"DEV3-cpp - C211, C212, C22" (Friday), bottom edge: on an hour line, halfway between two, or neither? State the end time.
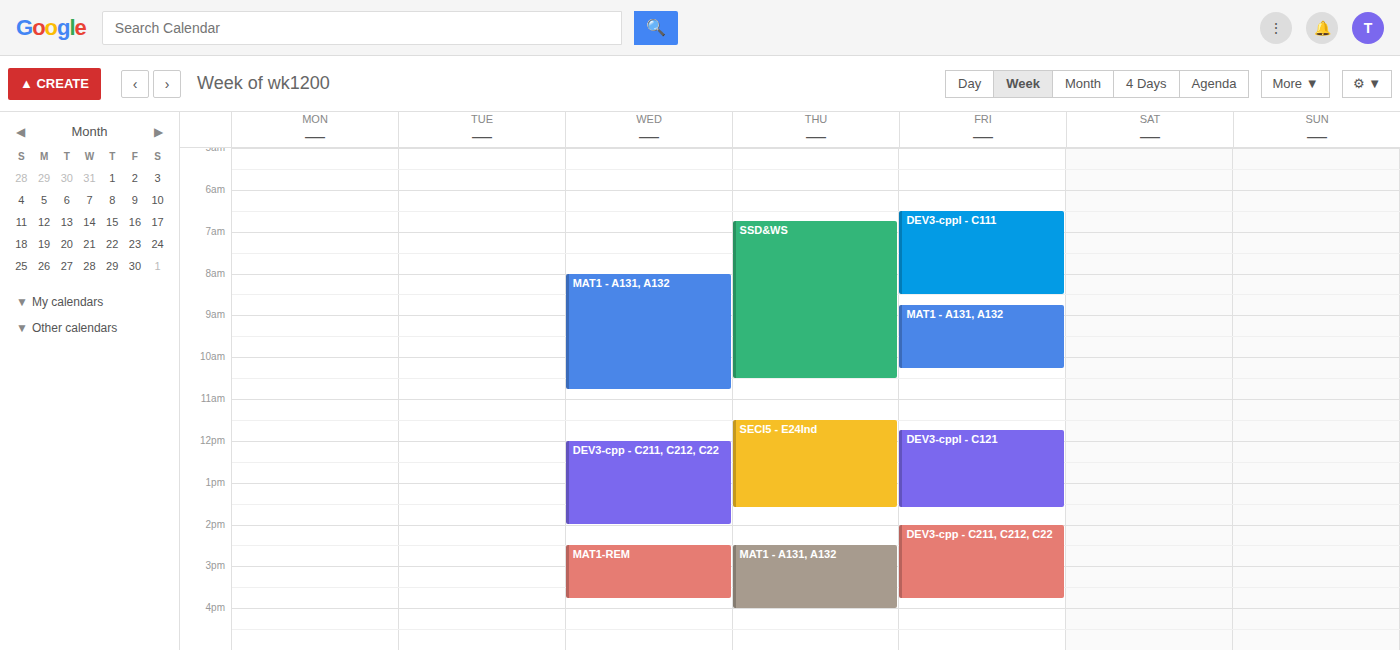
3:45 PM -- neither: three quarters of the way from the 3 PM line to the 4 PM line.